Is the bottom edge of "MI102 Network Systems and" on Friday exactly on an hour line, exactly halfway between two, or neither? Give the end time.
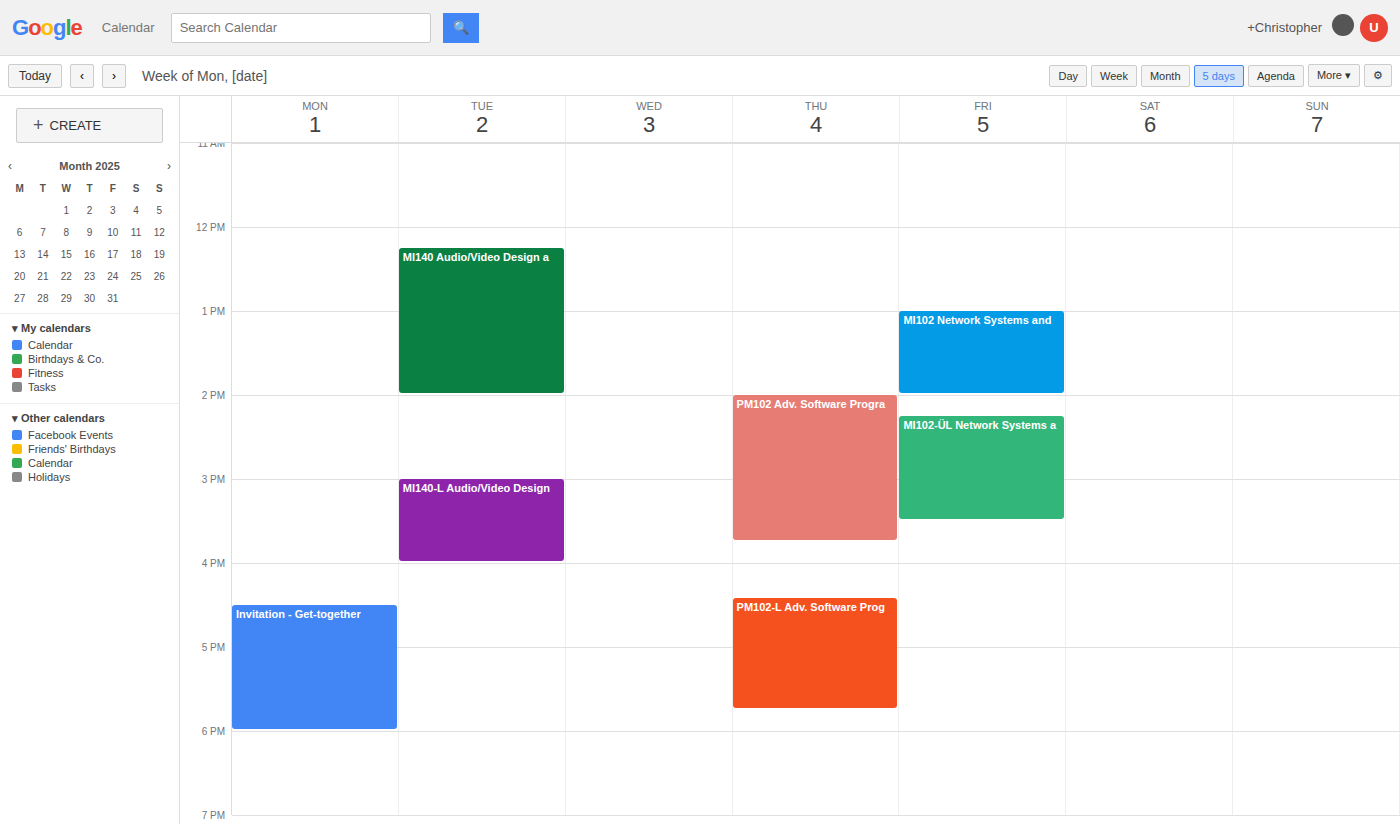
2:00 PM -- exactly on the 2 PM line.